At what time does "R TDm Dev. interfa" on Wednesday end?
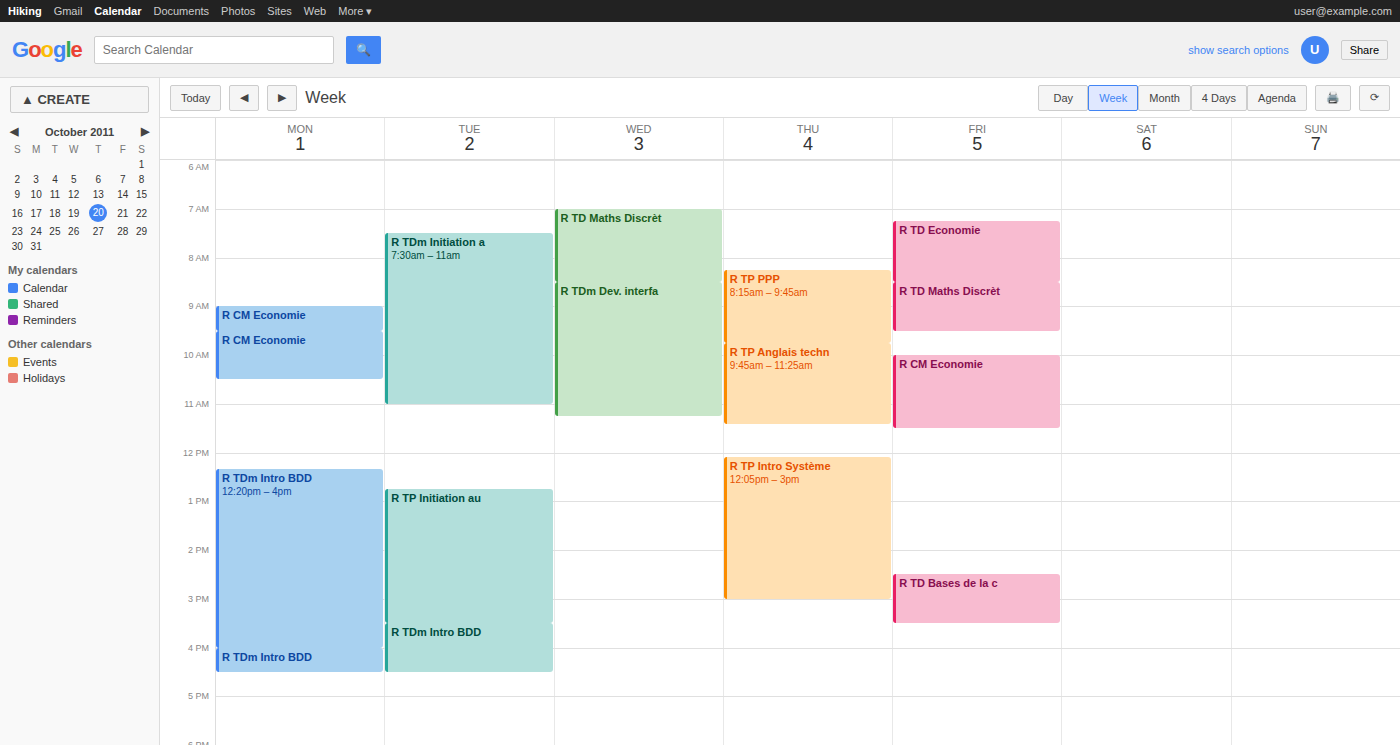
11:15 AM